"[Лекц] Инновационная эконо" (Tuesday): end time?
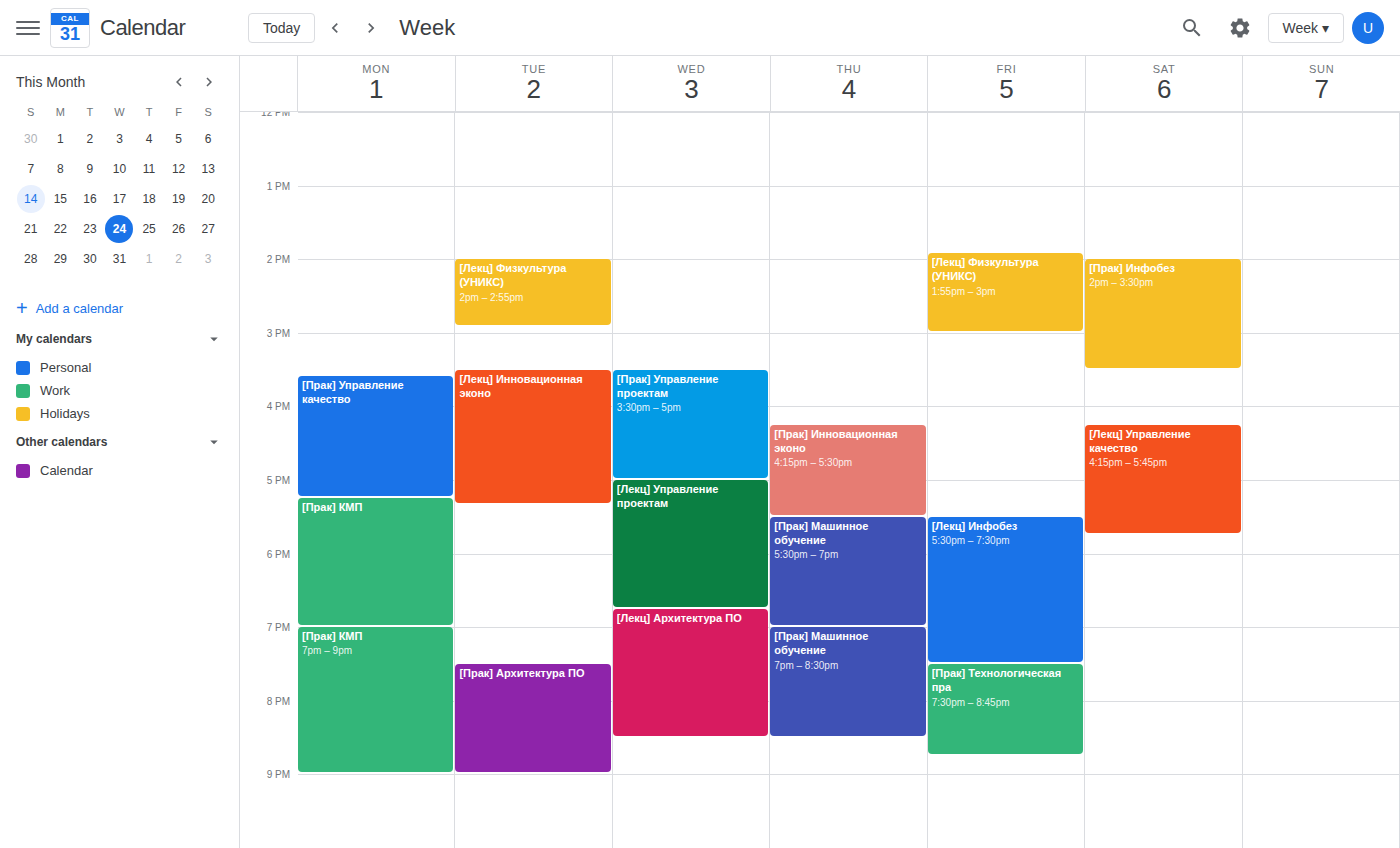
5:20 PM